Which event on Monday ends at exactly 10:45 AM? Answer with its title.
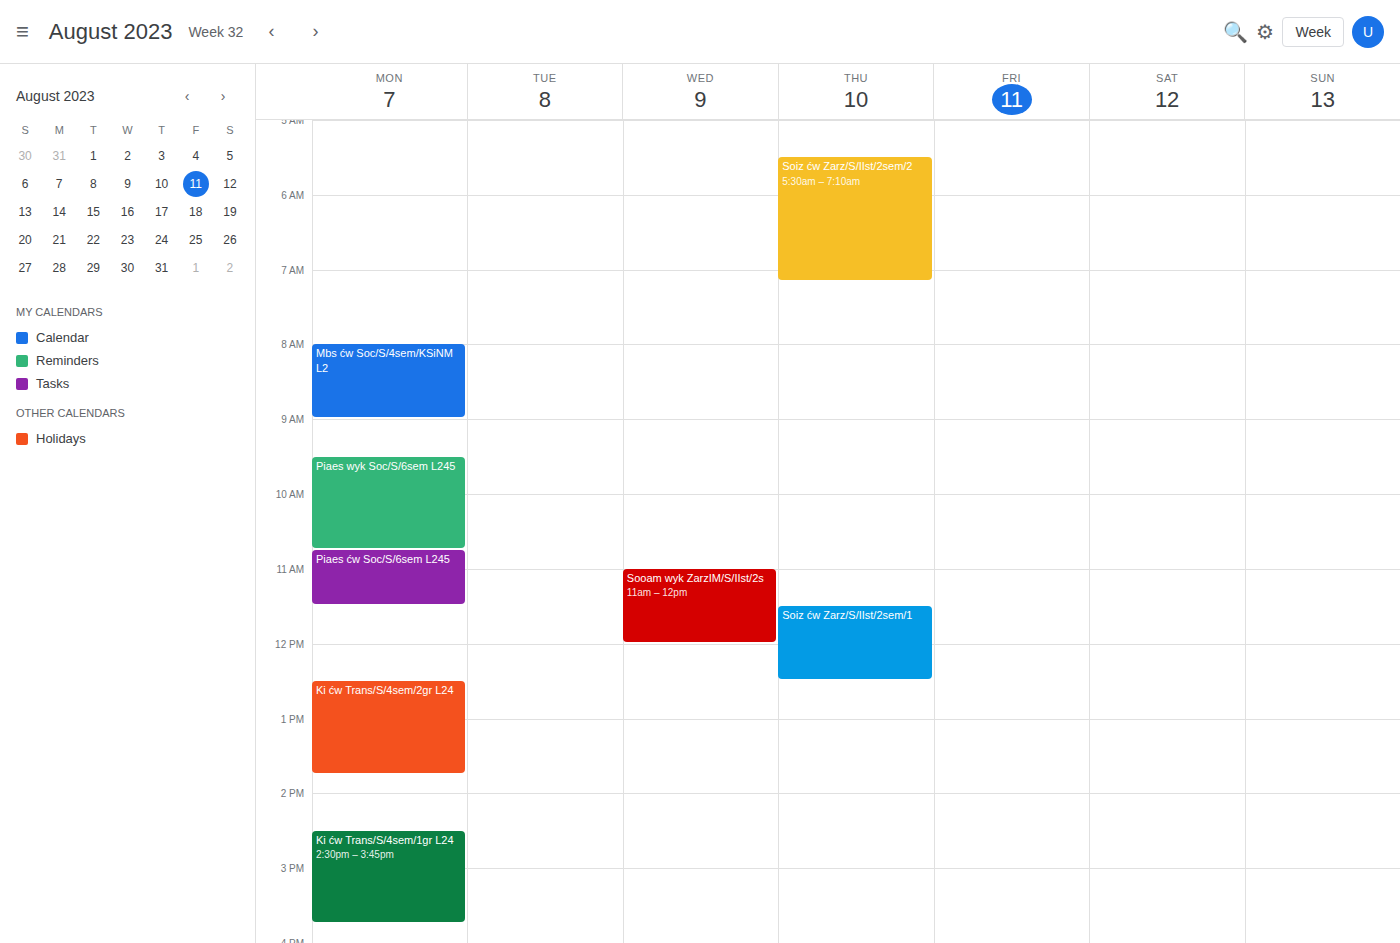
"Piaes wyk Soc/S/6sem L245"